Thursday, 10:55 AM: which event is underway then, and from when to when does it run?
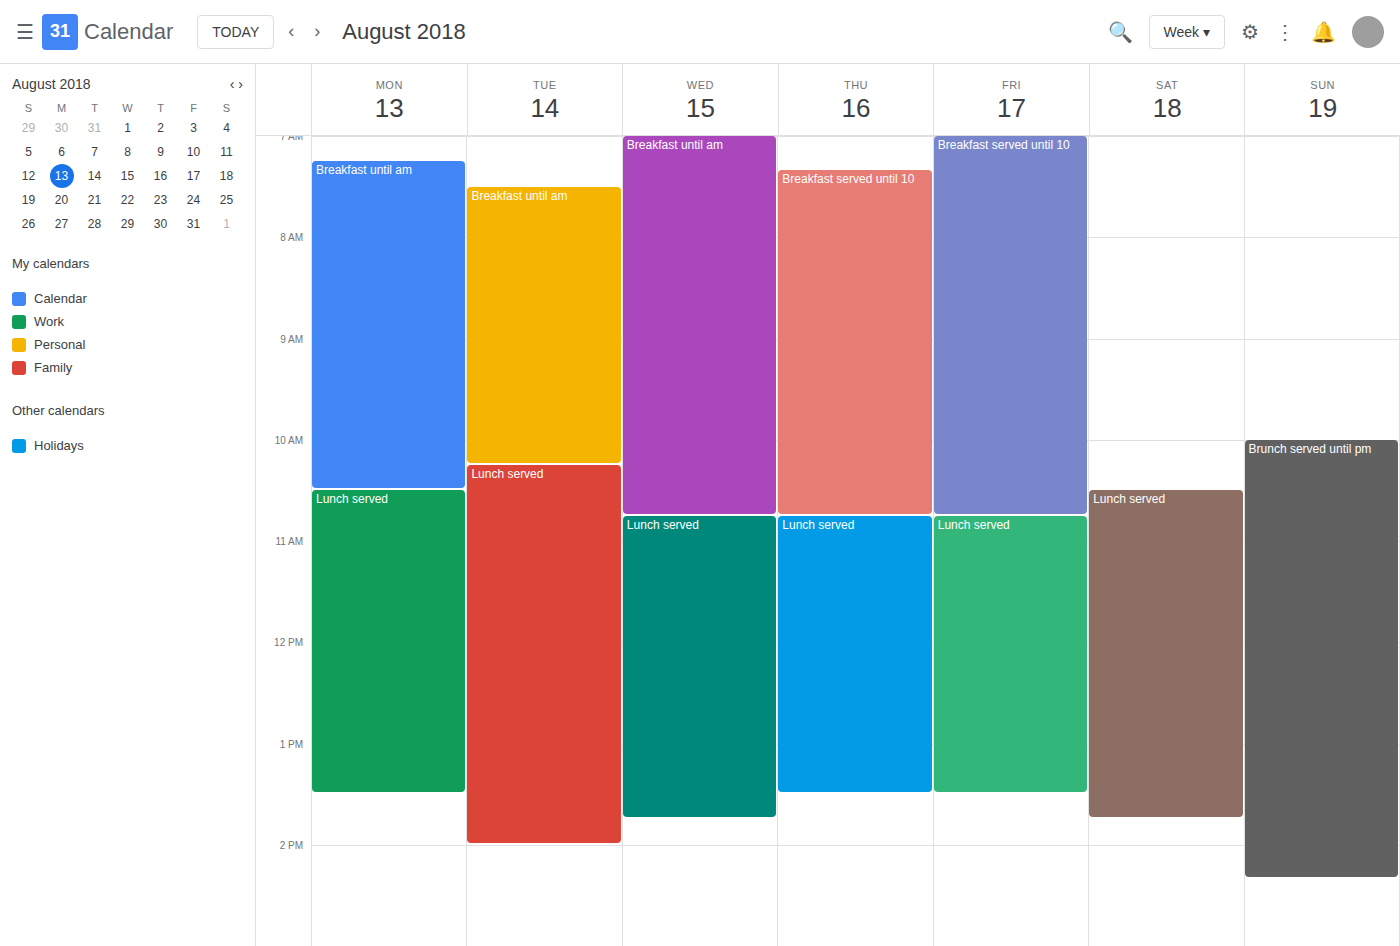
"Lunch served", 10:45 AM to 1:30 PM